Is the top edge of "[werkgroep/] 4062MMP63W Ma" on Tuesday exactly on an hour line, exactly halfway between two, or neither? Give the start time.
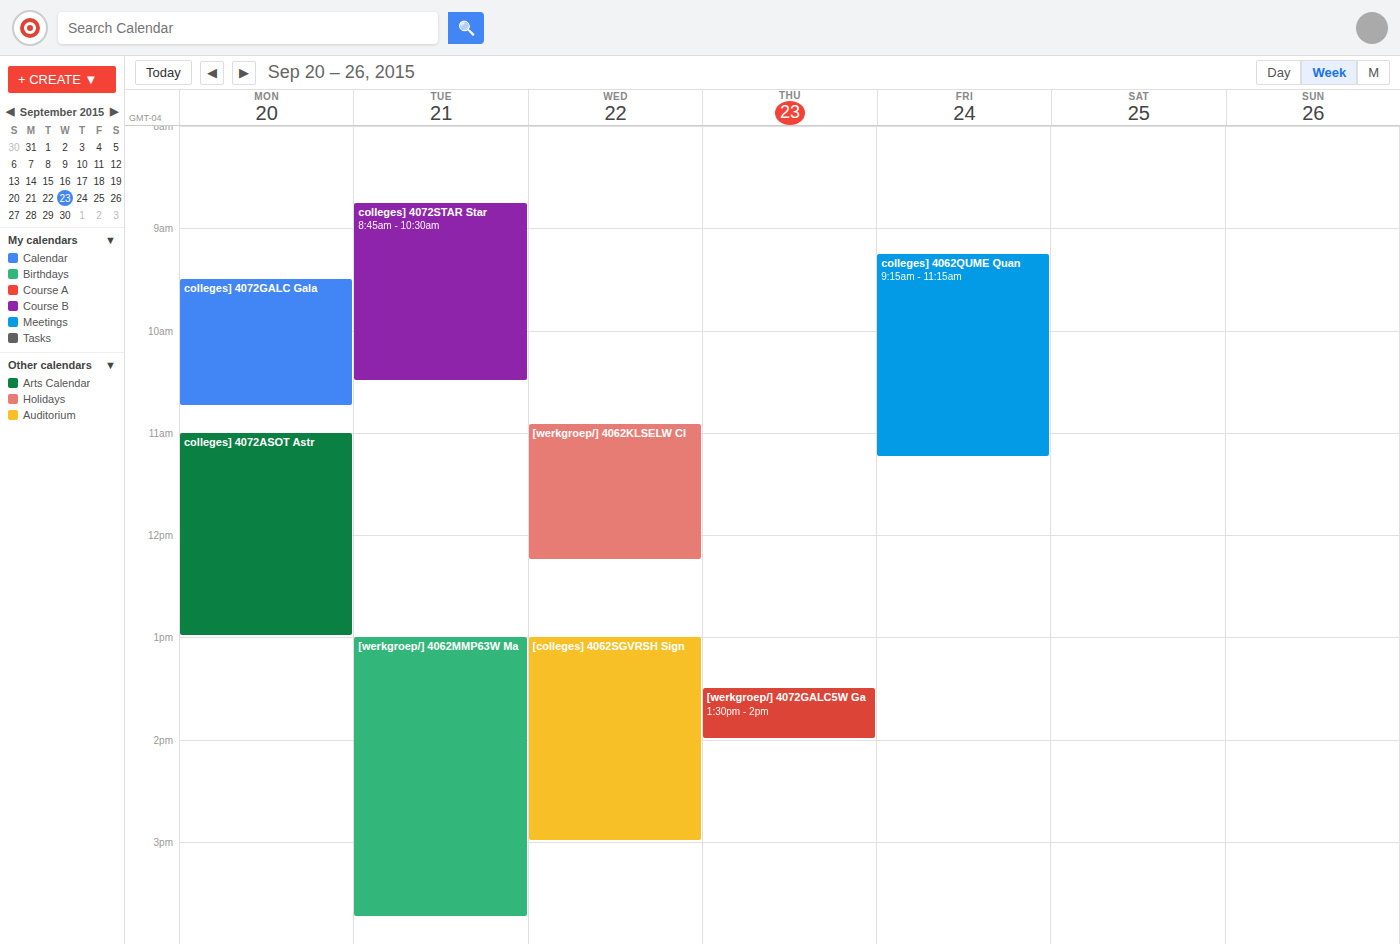
1:00 PM -- exactly on the 1 PM line.